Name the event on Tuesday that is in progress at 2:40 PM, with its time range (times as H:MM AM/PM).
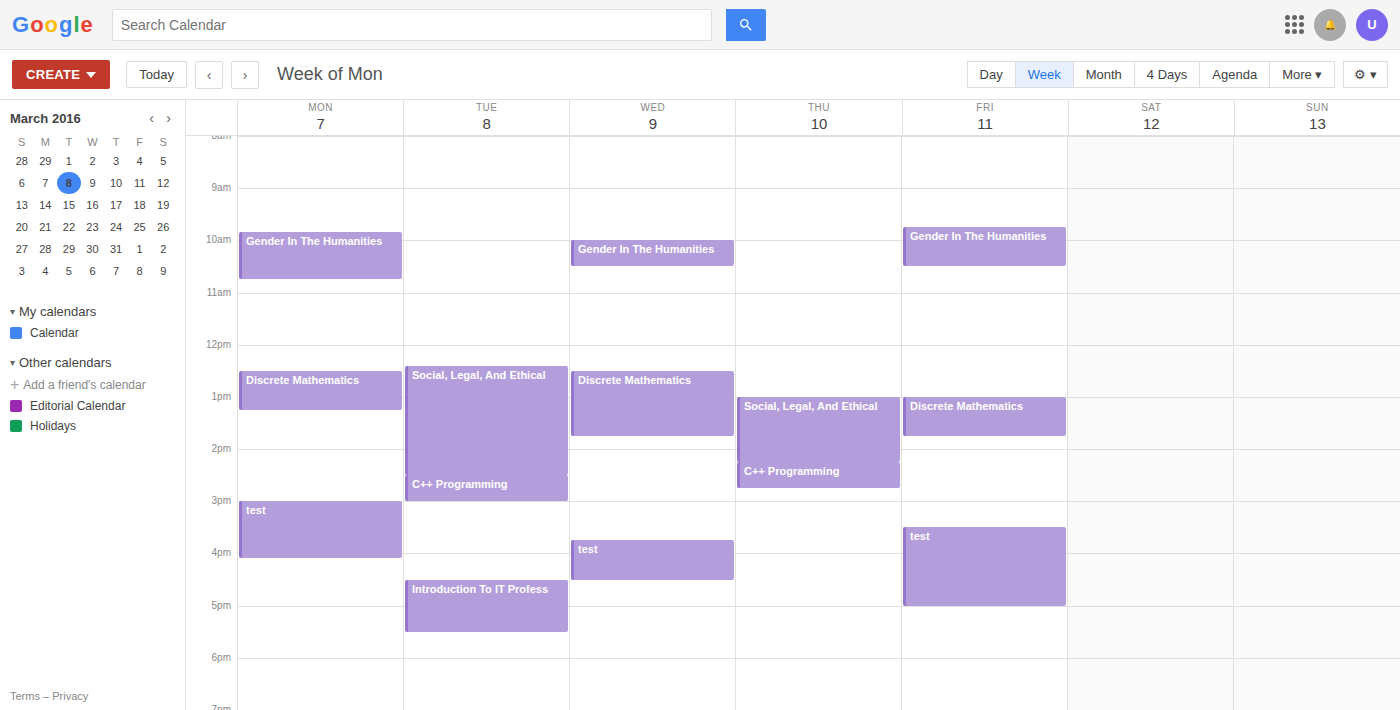
"C++ Programming", 2:30 PM to 3:00 PM